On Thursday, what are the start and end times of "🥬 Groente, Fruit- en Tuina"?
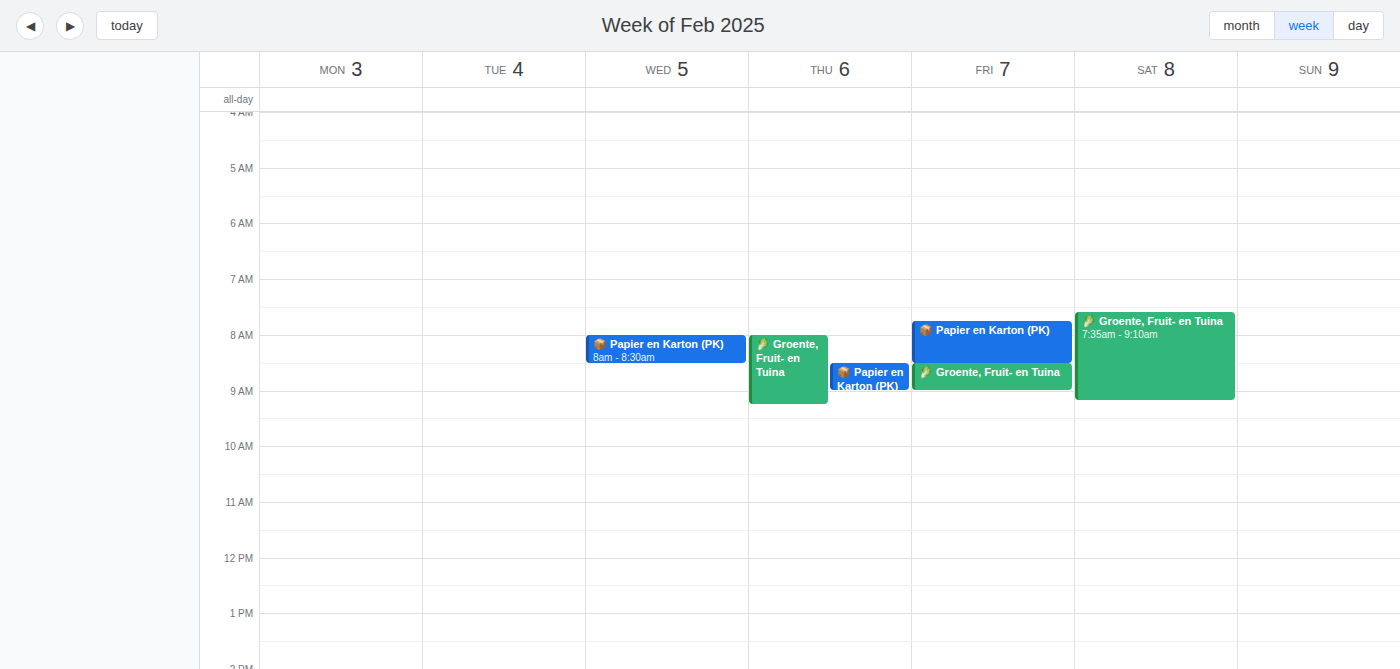
8:00 AM to 9:15 AM